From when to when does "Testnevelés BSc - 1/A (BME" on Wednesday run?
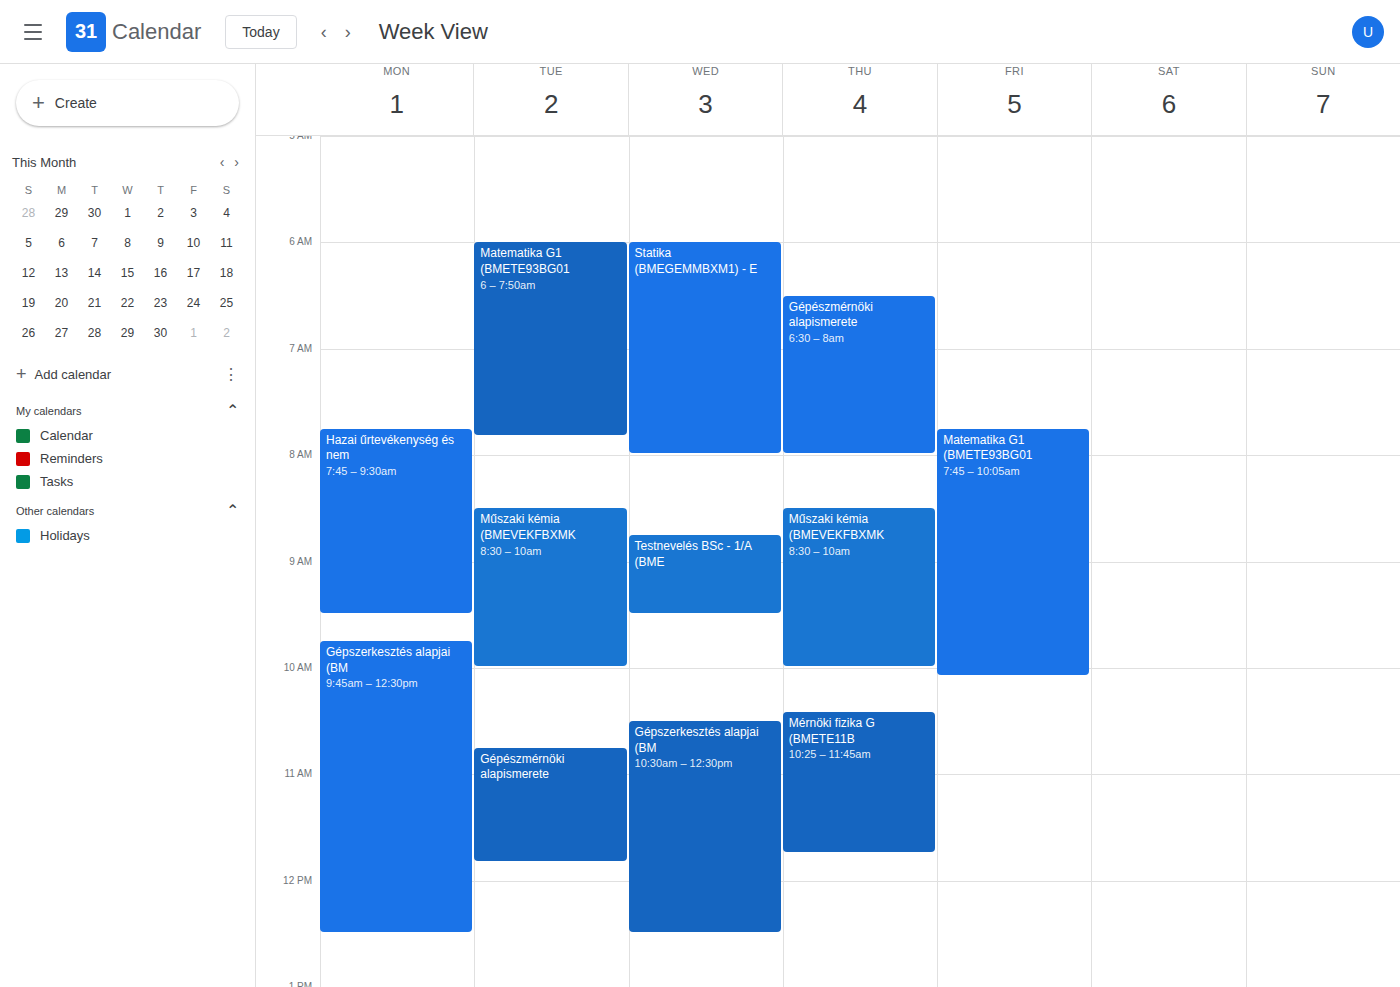
8:45 AM to 9:30 AM